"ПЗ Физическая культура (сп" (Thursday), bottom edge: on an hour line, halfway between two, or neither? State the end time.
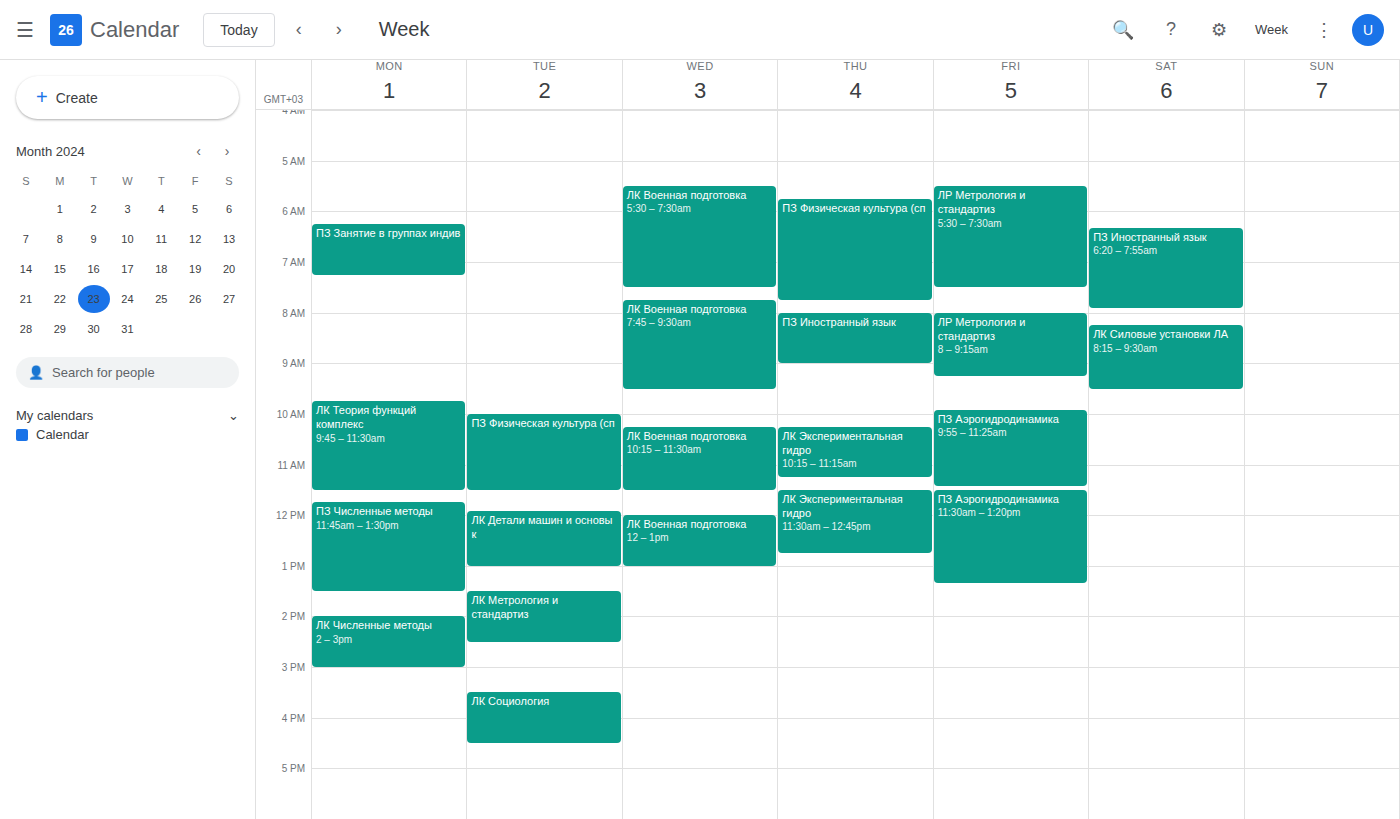
7:45 AM -- neither: three quarters of the way from the 7 AM line to the 8 AM line.